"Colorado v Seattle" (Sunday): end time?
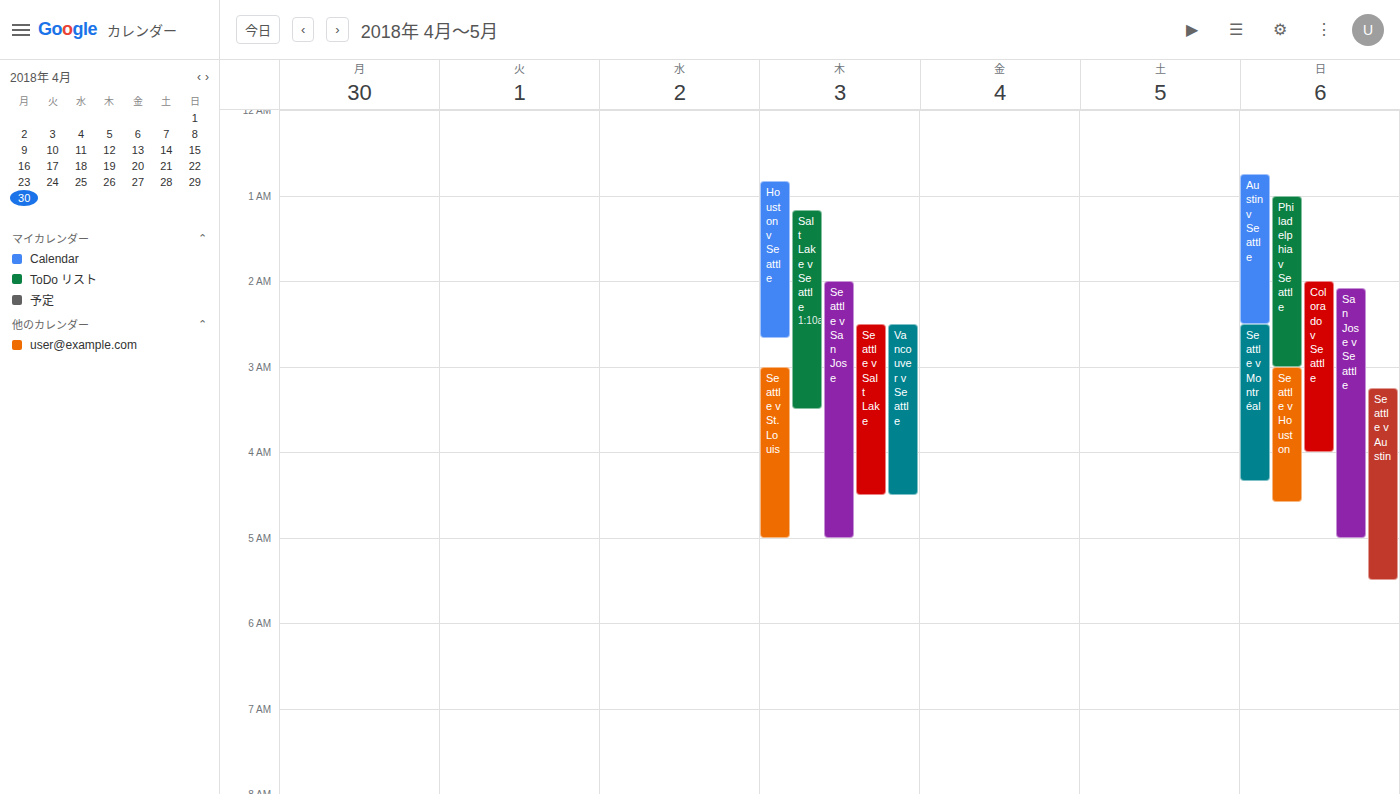
4:00 AM